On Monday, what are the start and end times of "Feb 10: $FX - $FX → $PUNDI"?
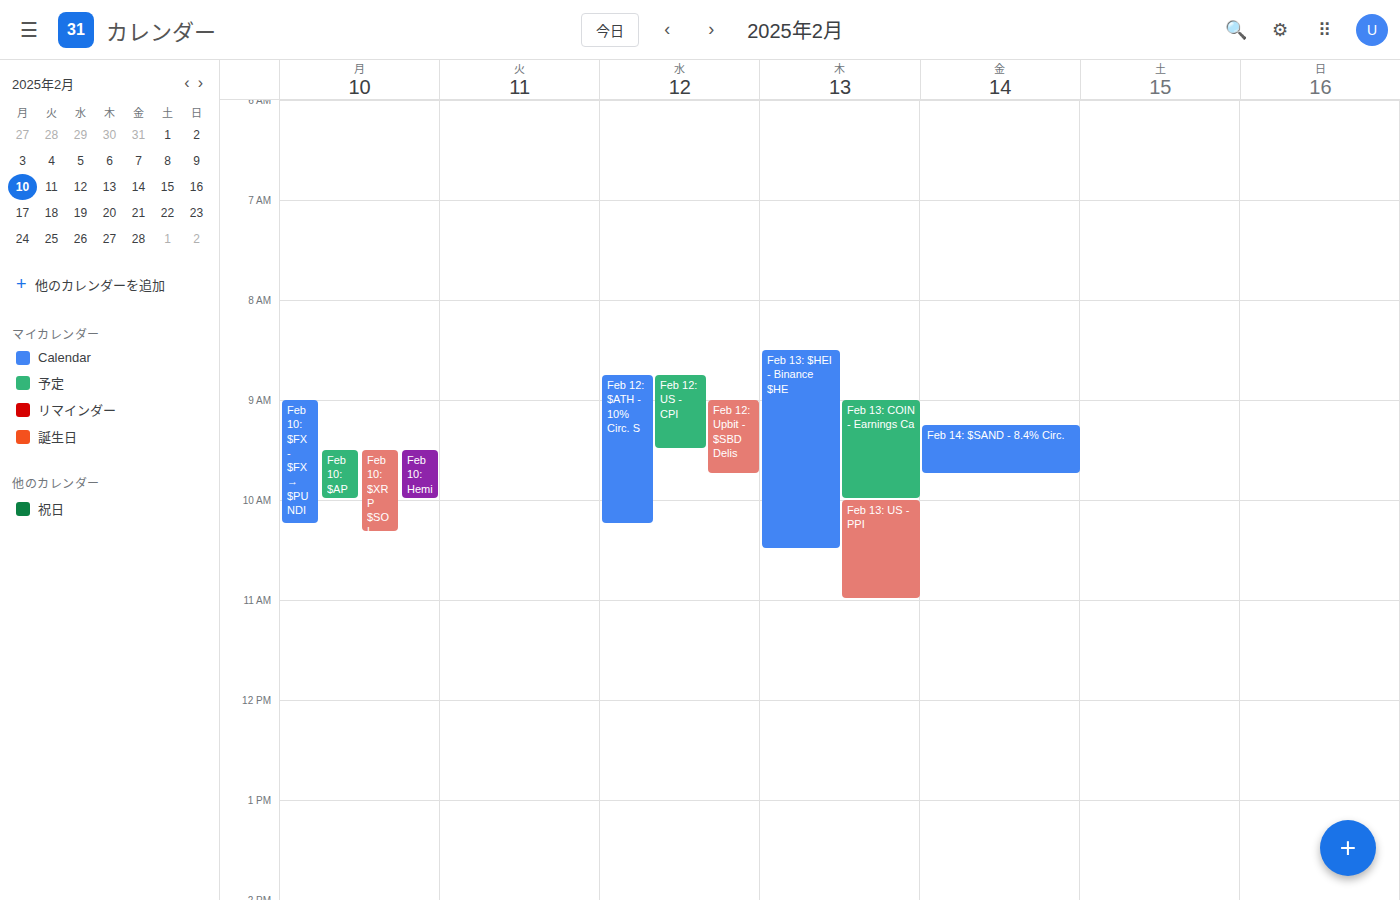
9:00 AM to 10:15 AM